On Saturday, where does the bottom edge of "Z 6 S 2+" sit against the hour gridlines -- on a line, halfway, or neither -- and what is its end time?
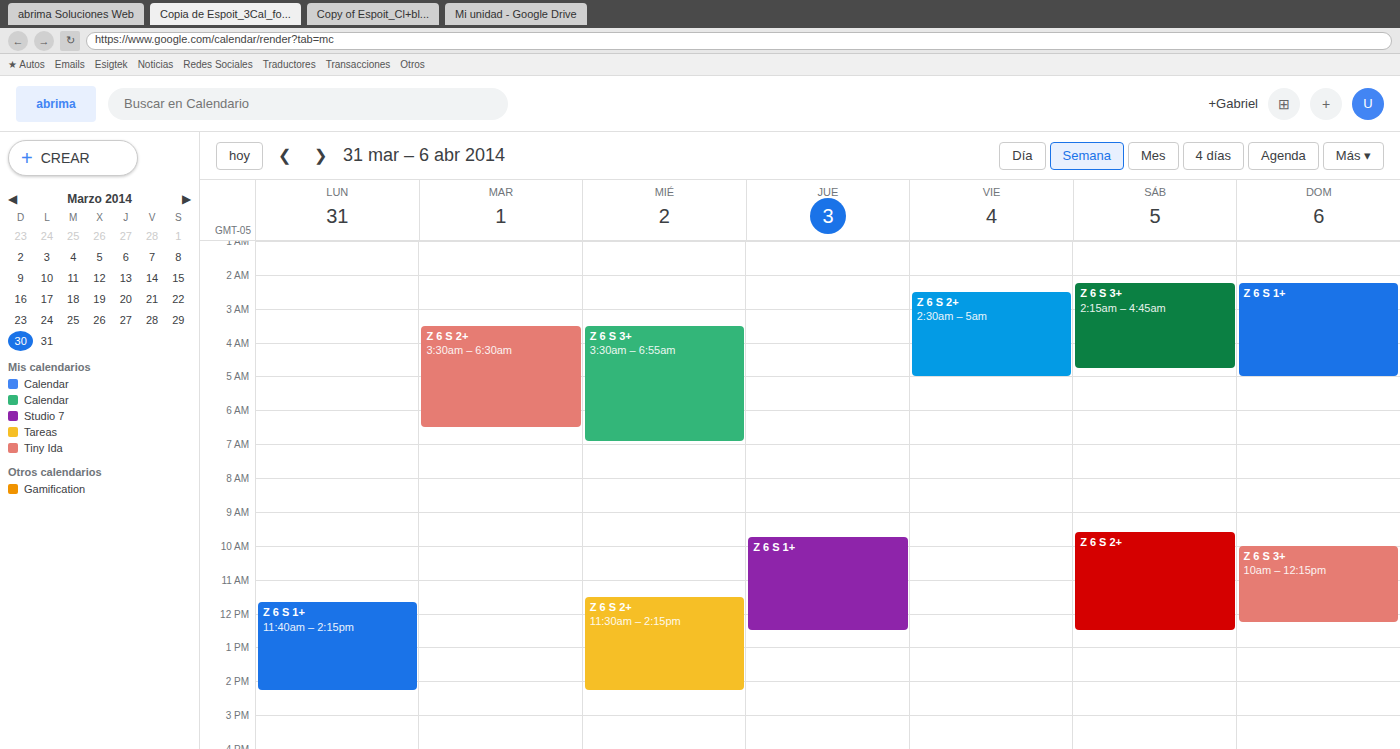
12:30 PM -- halfway between the 12 PM and 1 PM lines.